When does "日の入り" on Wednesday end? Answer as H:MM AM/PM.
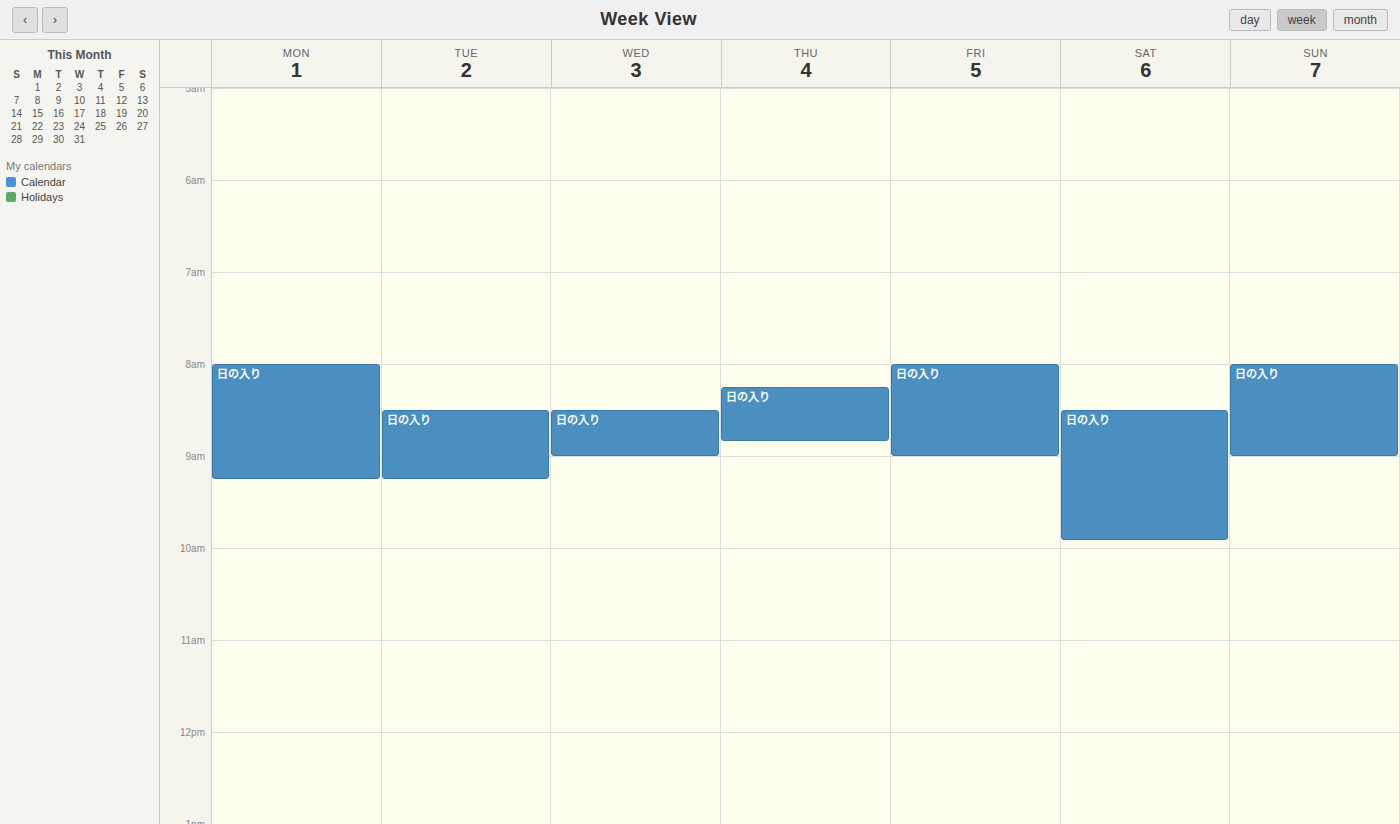
9:00 AM